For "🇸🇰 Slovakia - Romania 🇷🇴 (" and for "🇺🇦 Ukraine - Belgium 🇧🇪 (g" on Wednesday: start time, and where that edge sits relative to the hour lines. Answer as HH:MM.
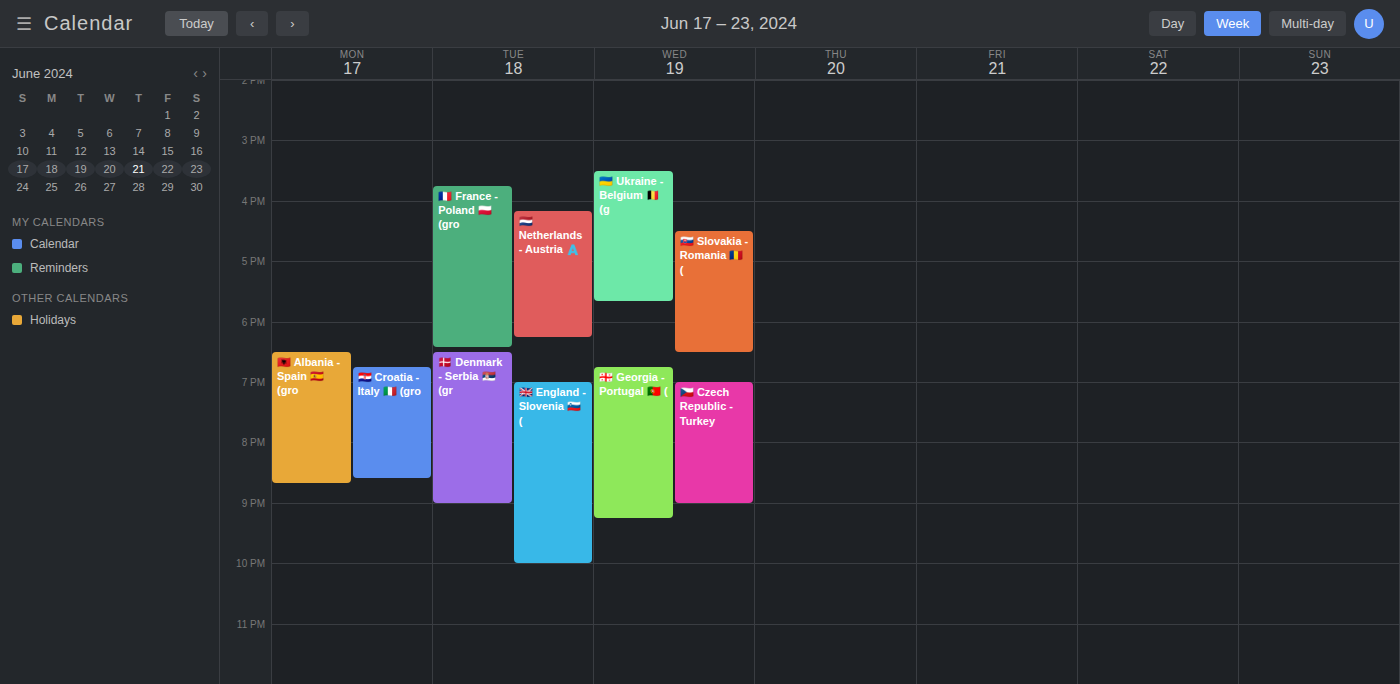
"🇸🇰 Slovakia - Romania 🇷🇴 (": 16:30, halfway between the 16:00 and 17:00 lines. "🇺🇦 Ukraine - Belgium 🇧🇪 (g": 15:30, halfway between the 15:00 and 16:00 lines.